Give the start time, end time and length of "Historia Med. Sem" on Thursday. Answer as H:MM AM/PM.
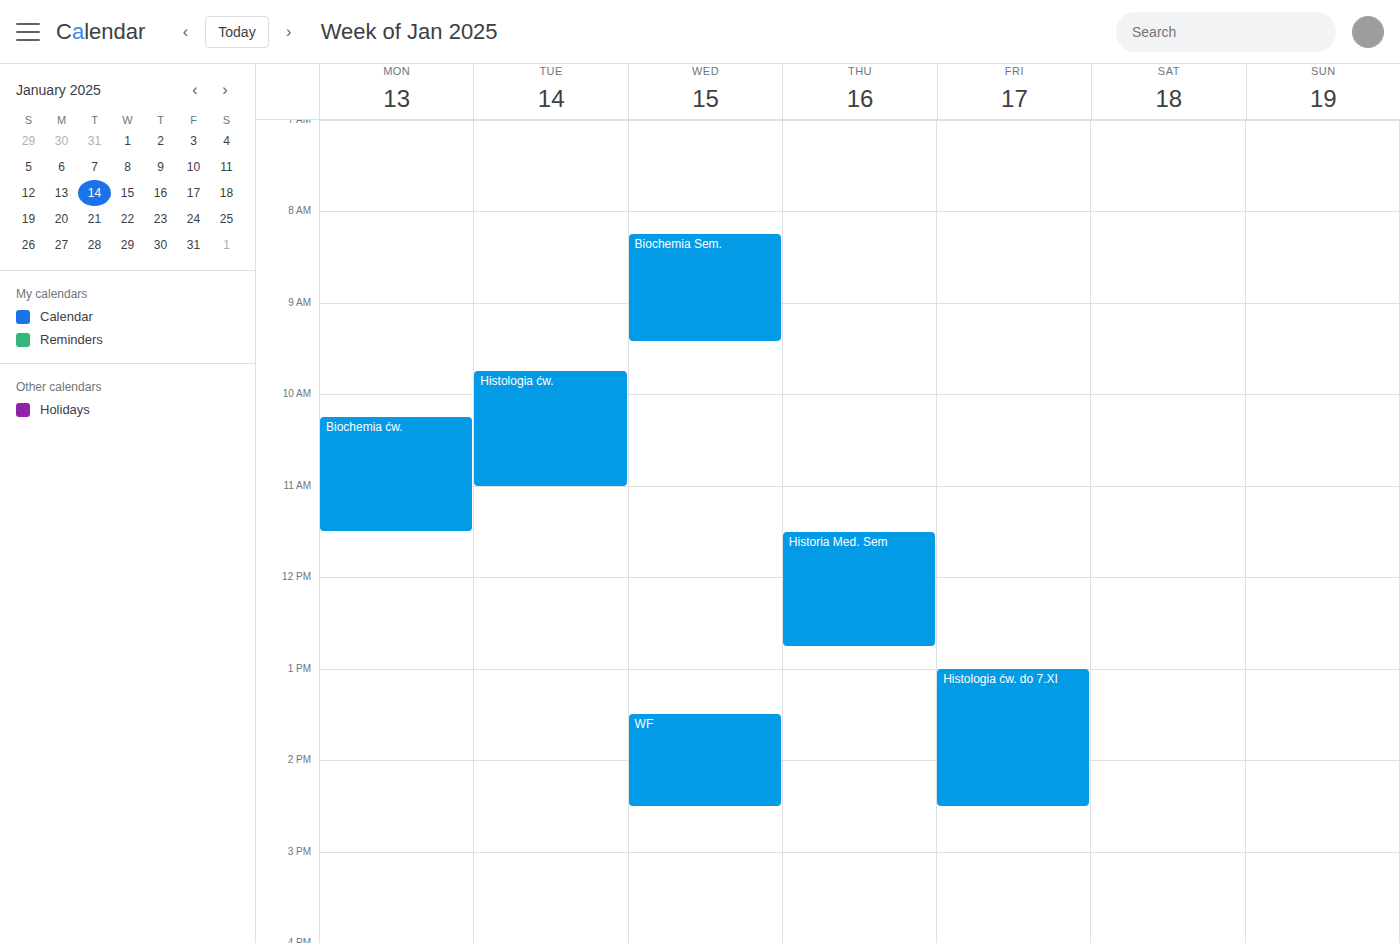
11:30 AM to 12:45 PM, 1 hour 15 minutes